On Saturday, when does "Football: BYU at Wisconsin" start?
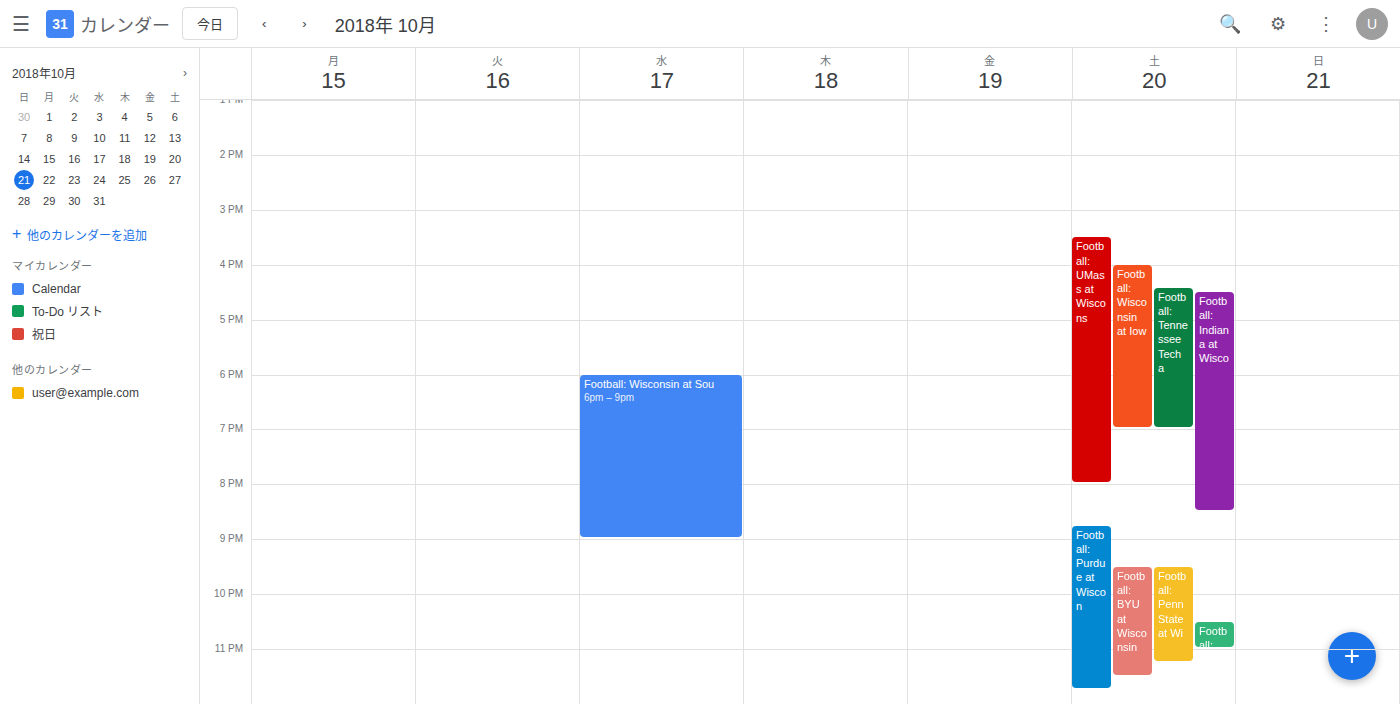
9:30 PM